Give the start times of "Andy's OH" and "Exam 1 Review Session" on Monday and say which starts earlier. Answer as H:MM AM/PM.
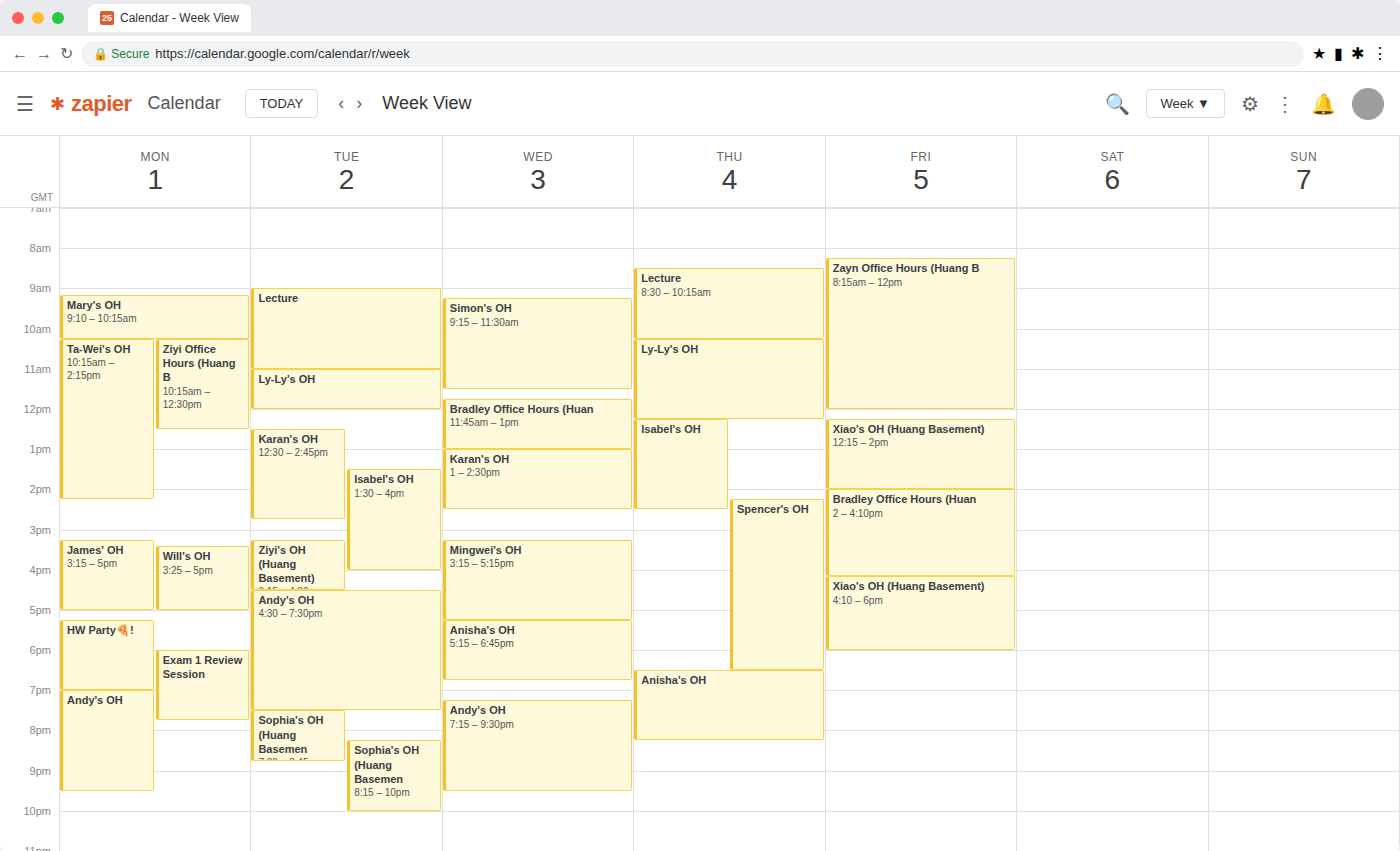
"Exam 1 Review Session" 6:00 PM; "Andy's OH" 7:00 PM.